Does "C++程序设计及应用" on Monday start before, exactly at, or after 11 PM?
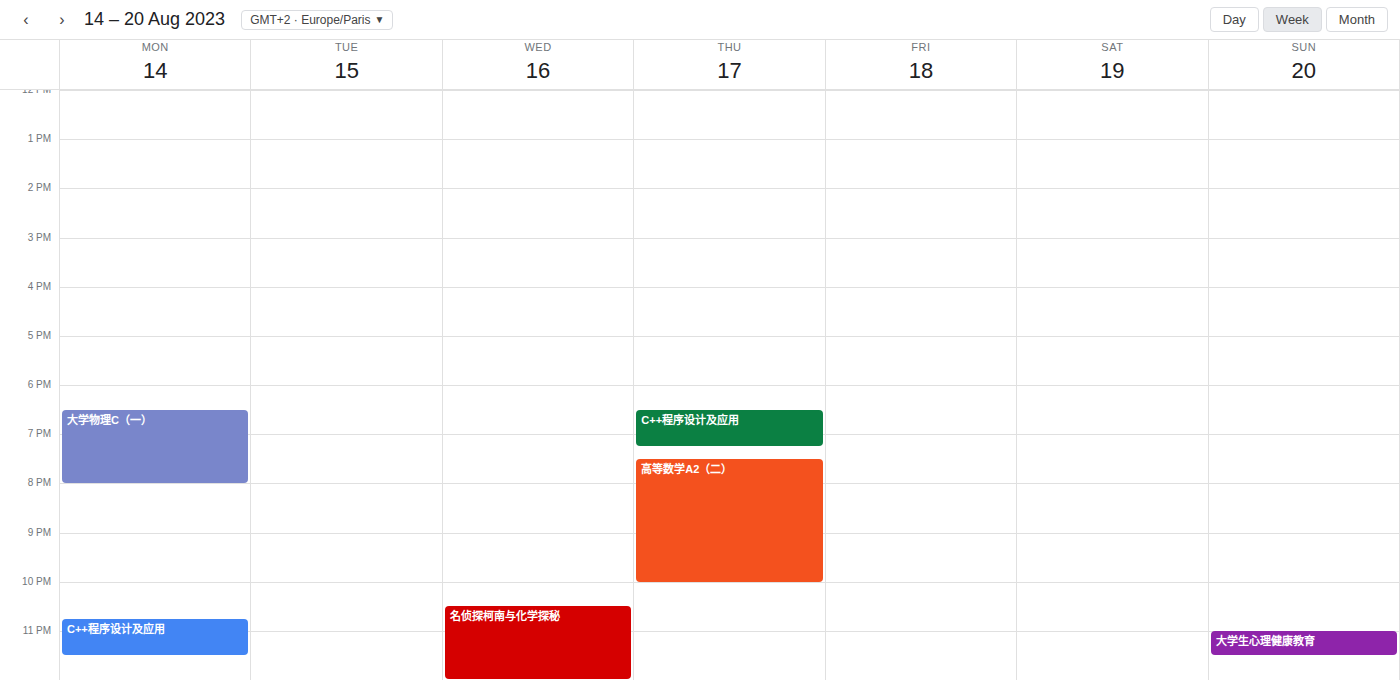
10:45 PM -- before 11 PM, 15 minutes above the 11 PM line.